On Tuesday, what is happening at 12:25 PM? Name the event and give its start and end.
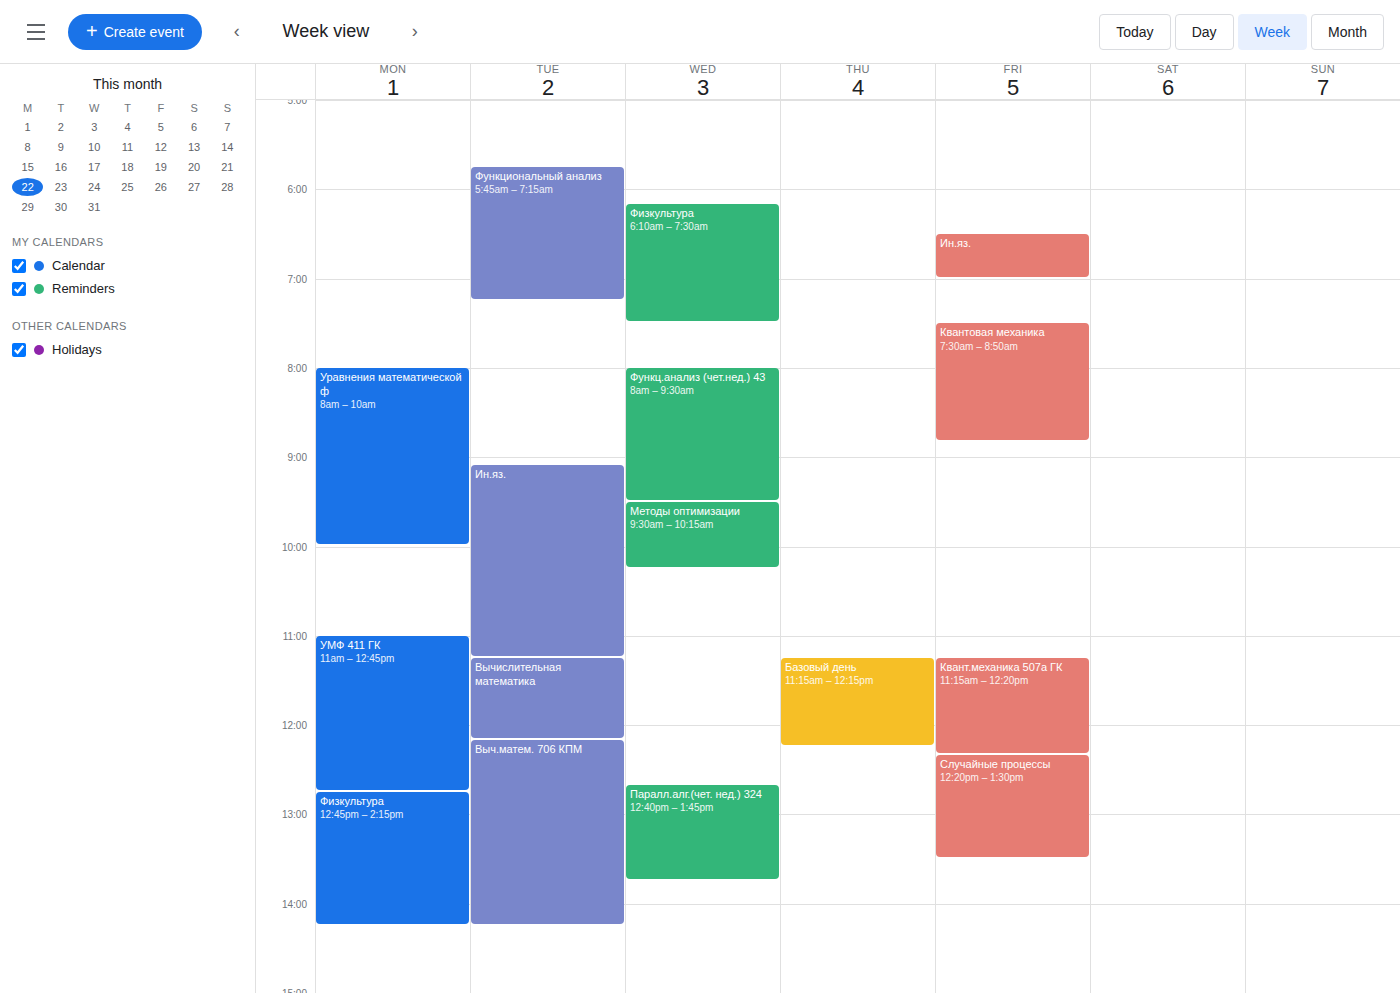
"Выч.матем. 706 КПМ", 12:10 PM to 2:15 PM